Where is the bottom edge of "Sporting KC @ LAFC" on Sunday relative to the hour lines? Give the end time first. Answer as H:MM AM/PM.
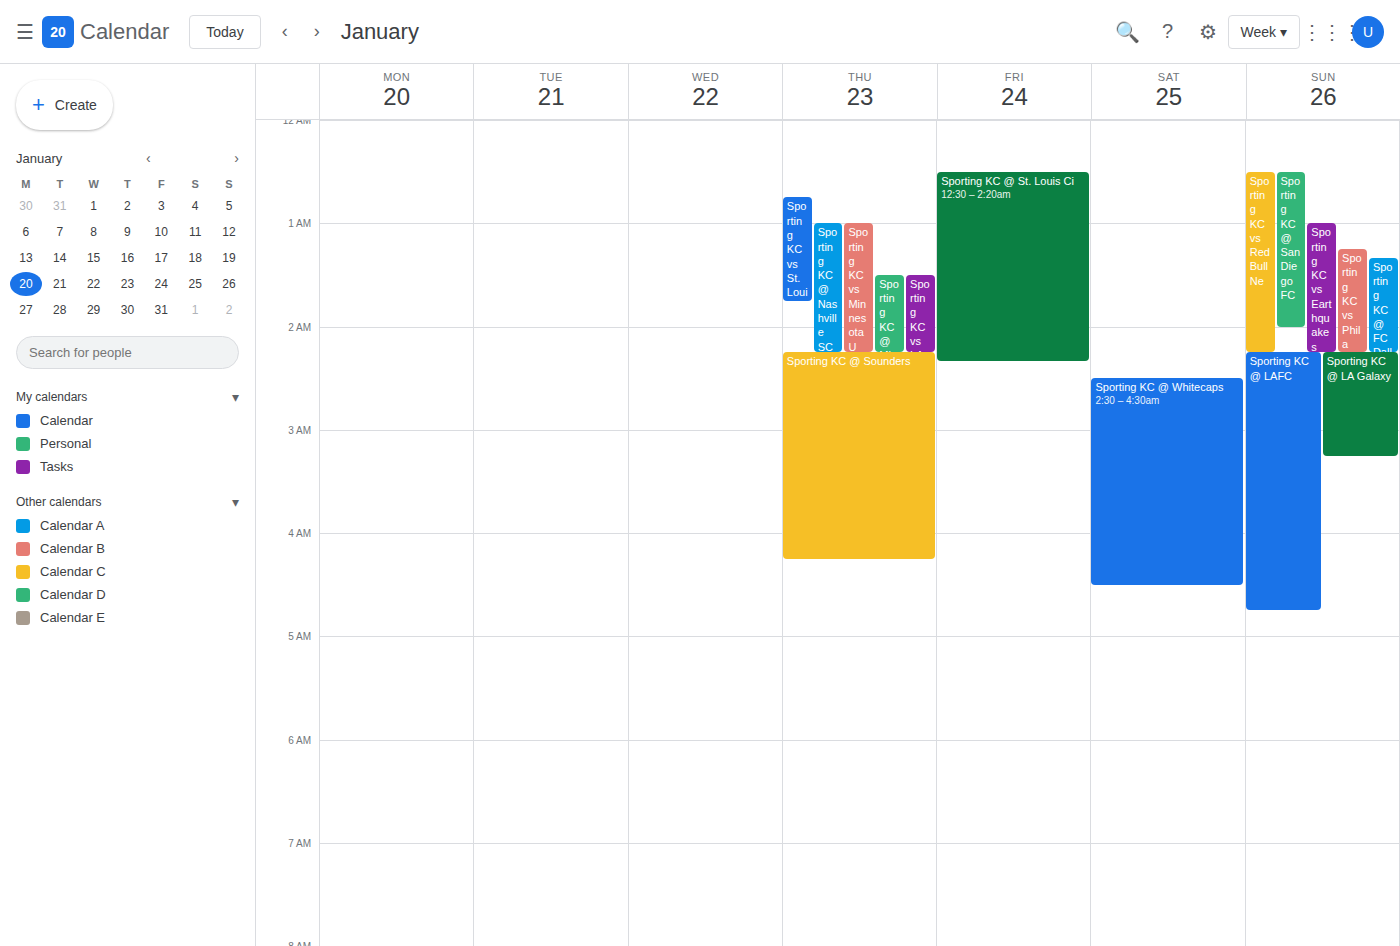
4:45 AM -- neither: three quarters of the way from the 4 AM line to the 5 AM line.